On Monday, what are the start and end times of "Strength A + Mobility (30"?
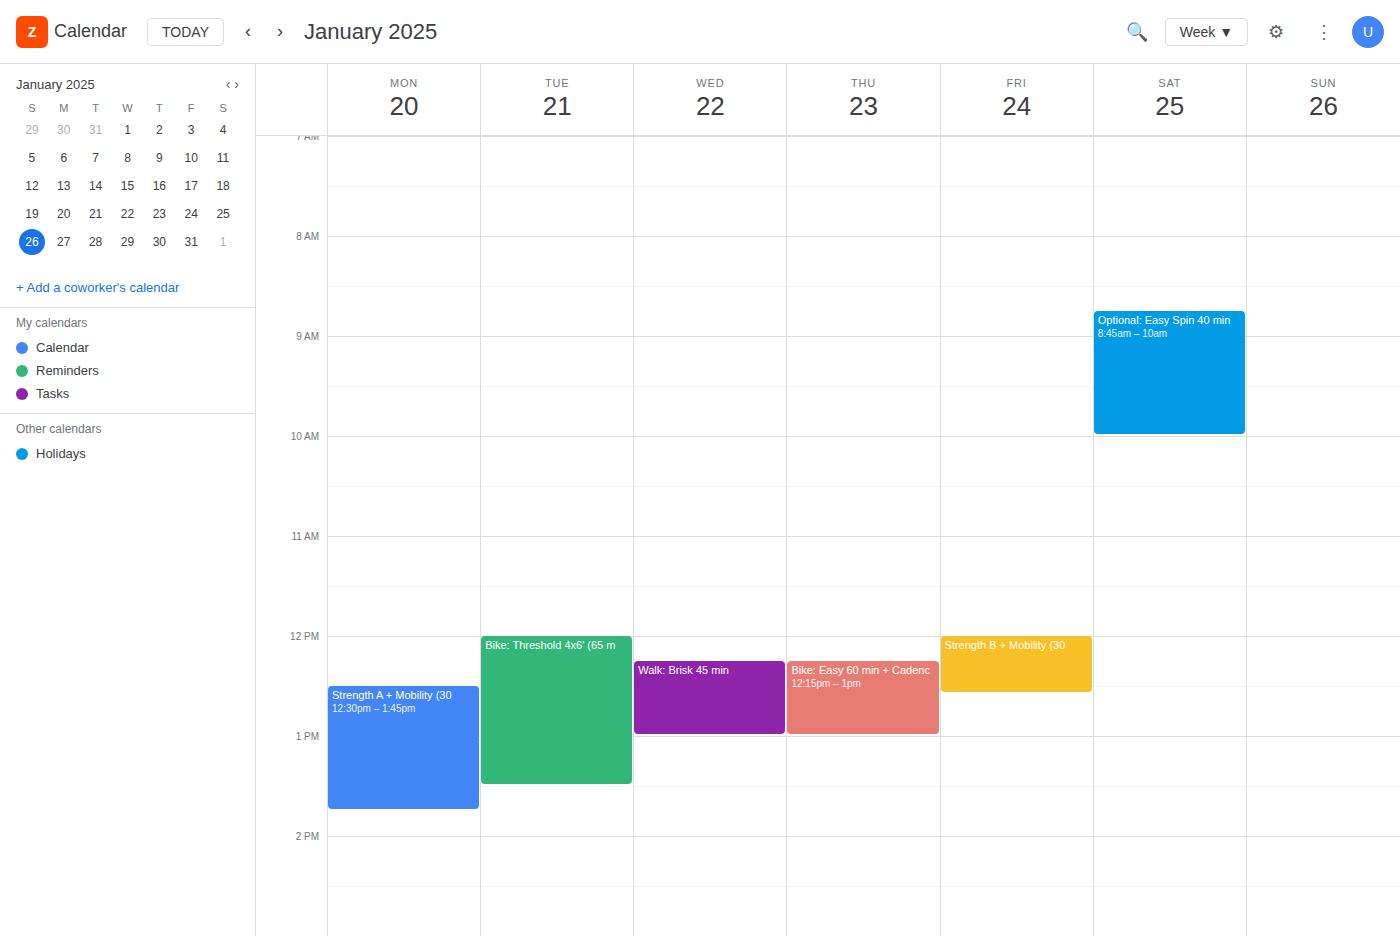
12:30 PM to 1:45 PM